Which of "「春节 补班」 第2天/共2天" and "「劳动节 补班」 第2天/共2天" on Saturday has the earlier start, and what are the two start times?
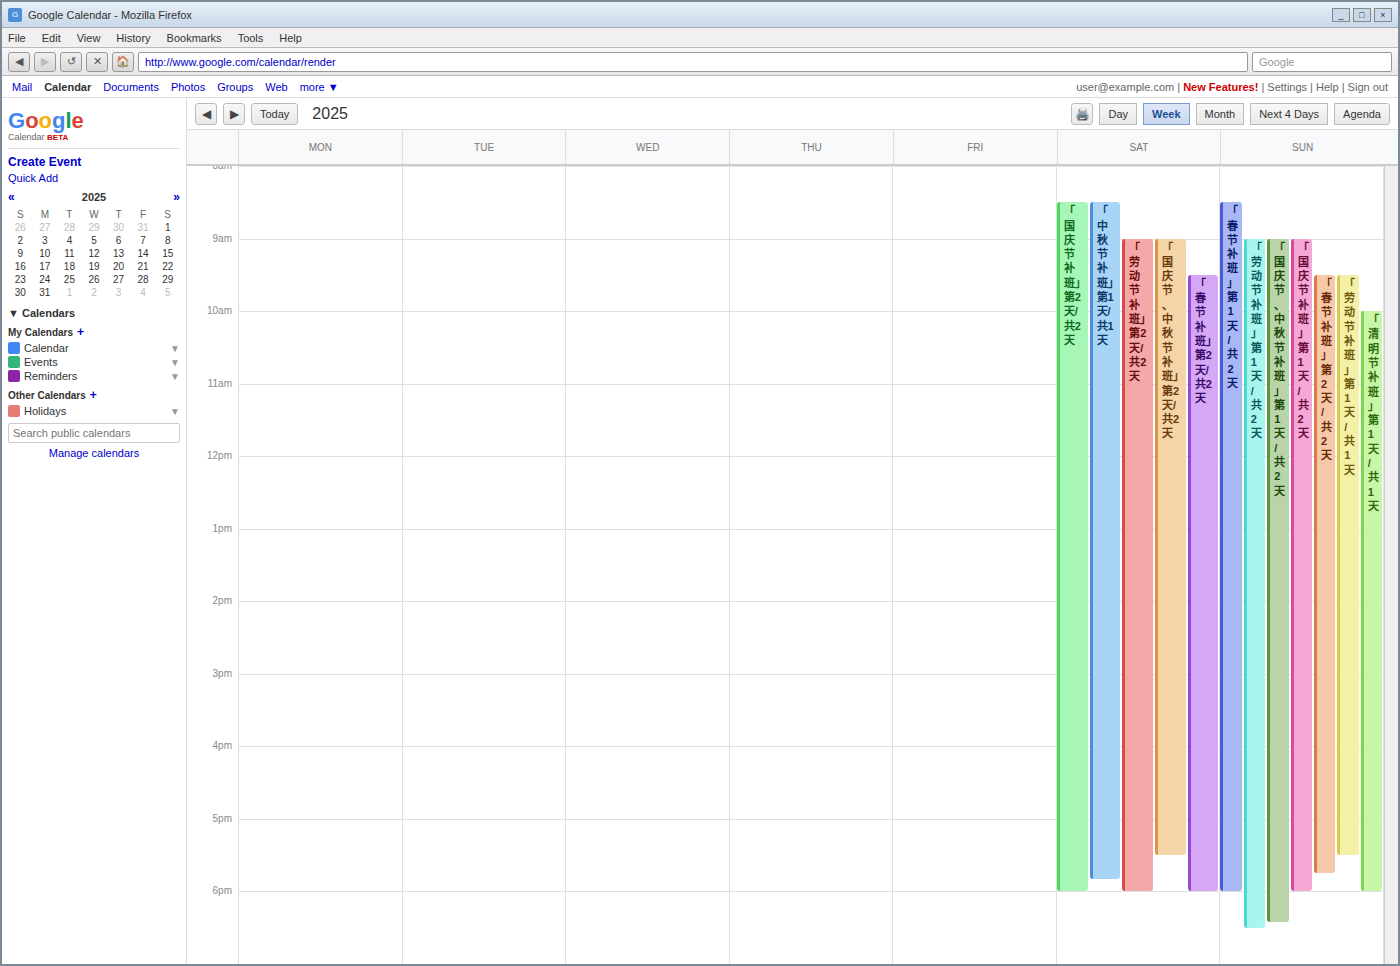
"「劳动节 补班」 第2天/共2天" 09:00; "「春节 补班」 第2天/共2天" 09:30.